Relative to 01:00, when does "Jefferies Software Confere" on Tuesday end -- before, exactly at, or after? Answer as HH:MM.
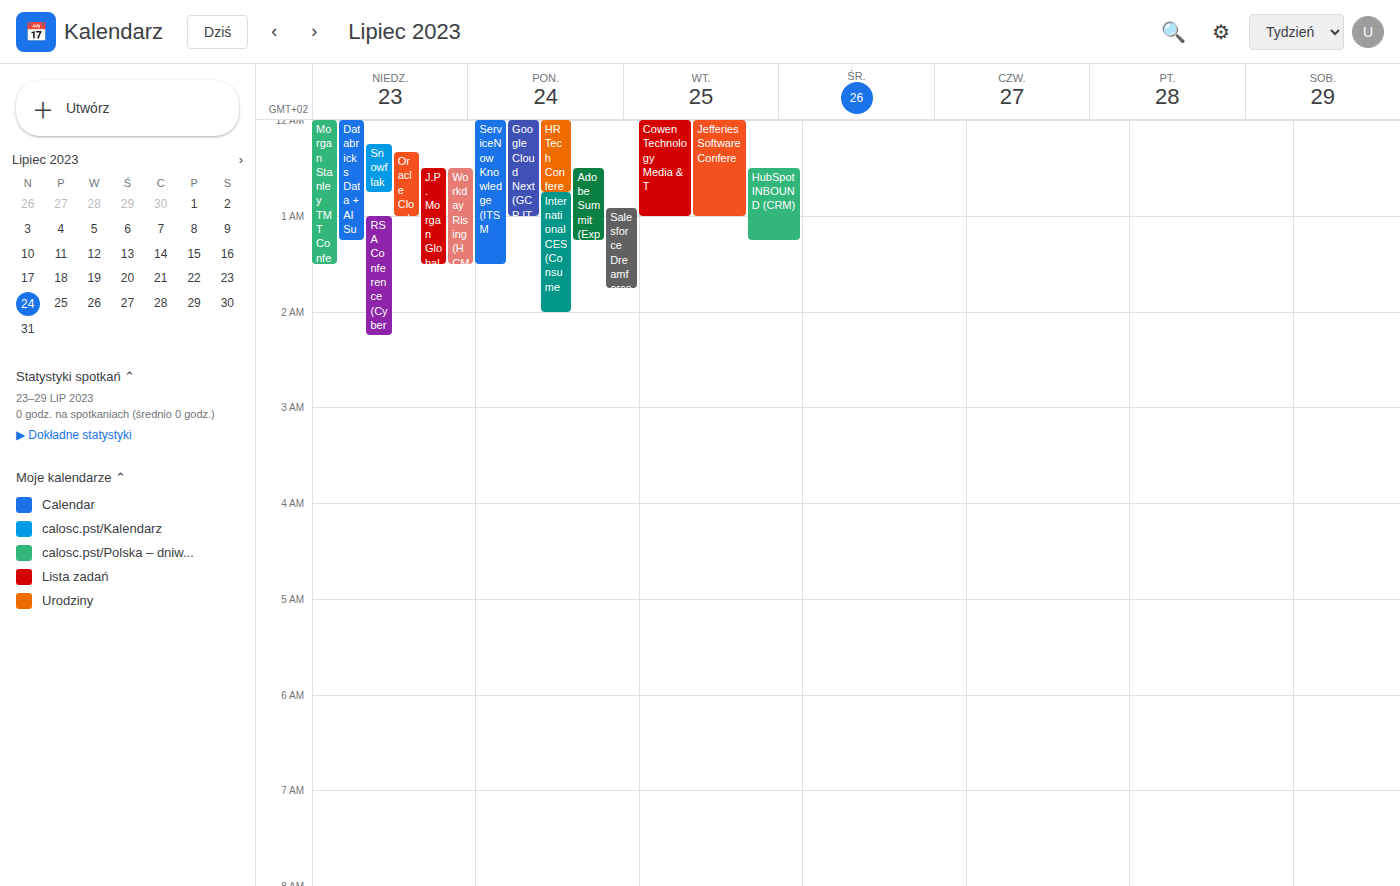
01:00 -- exactly at 01:00, on the 01:00 line.